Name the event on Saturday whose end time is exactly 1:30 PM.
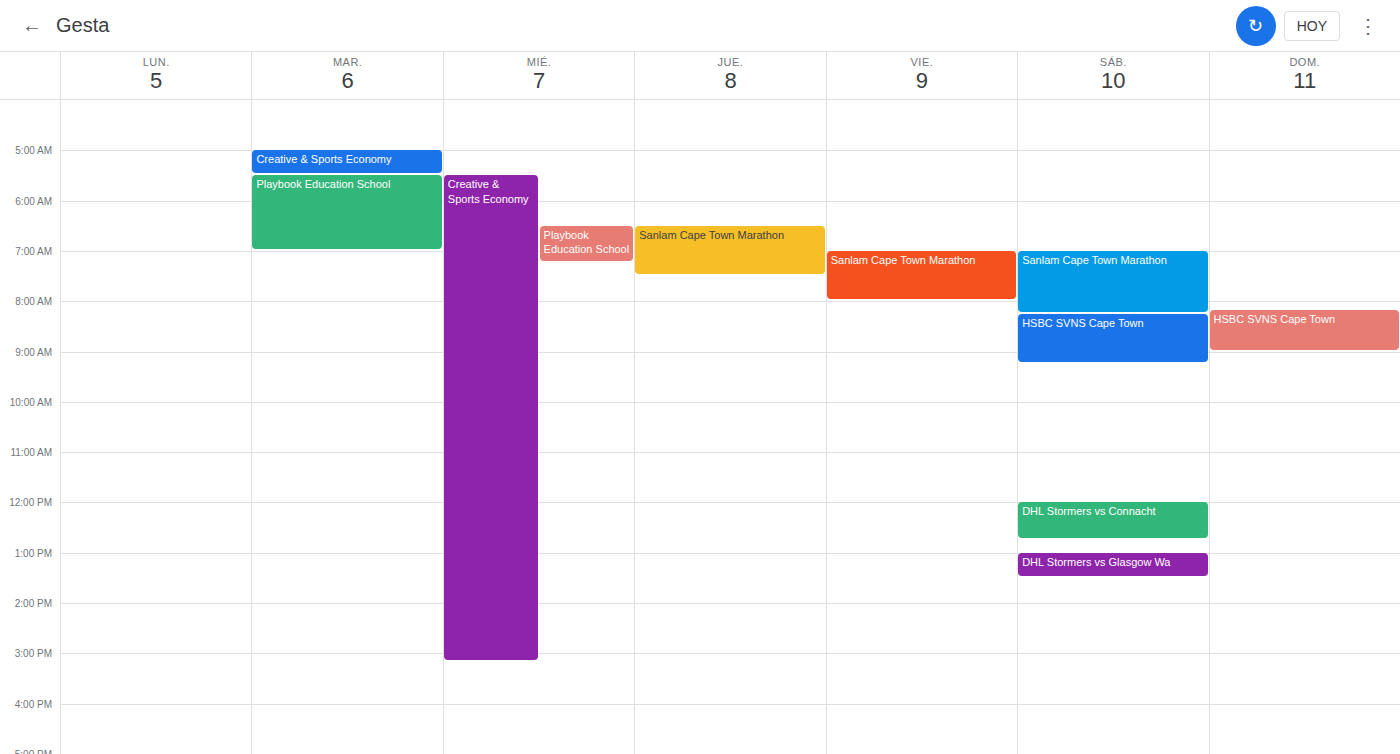
"DHL Stormers vs Glasgow Wa"